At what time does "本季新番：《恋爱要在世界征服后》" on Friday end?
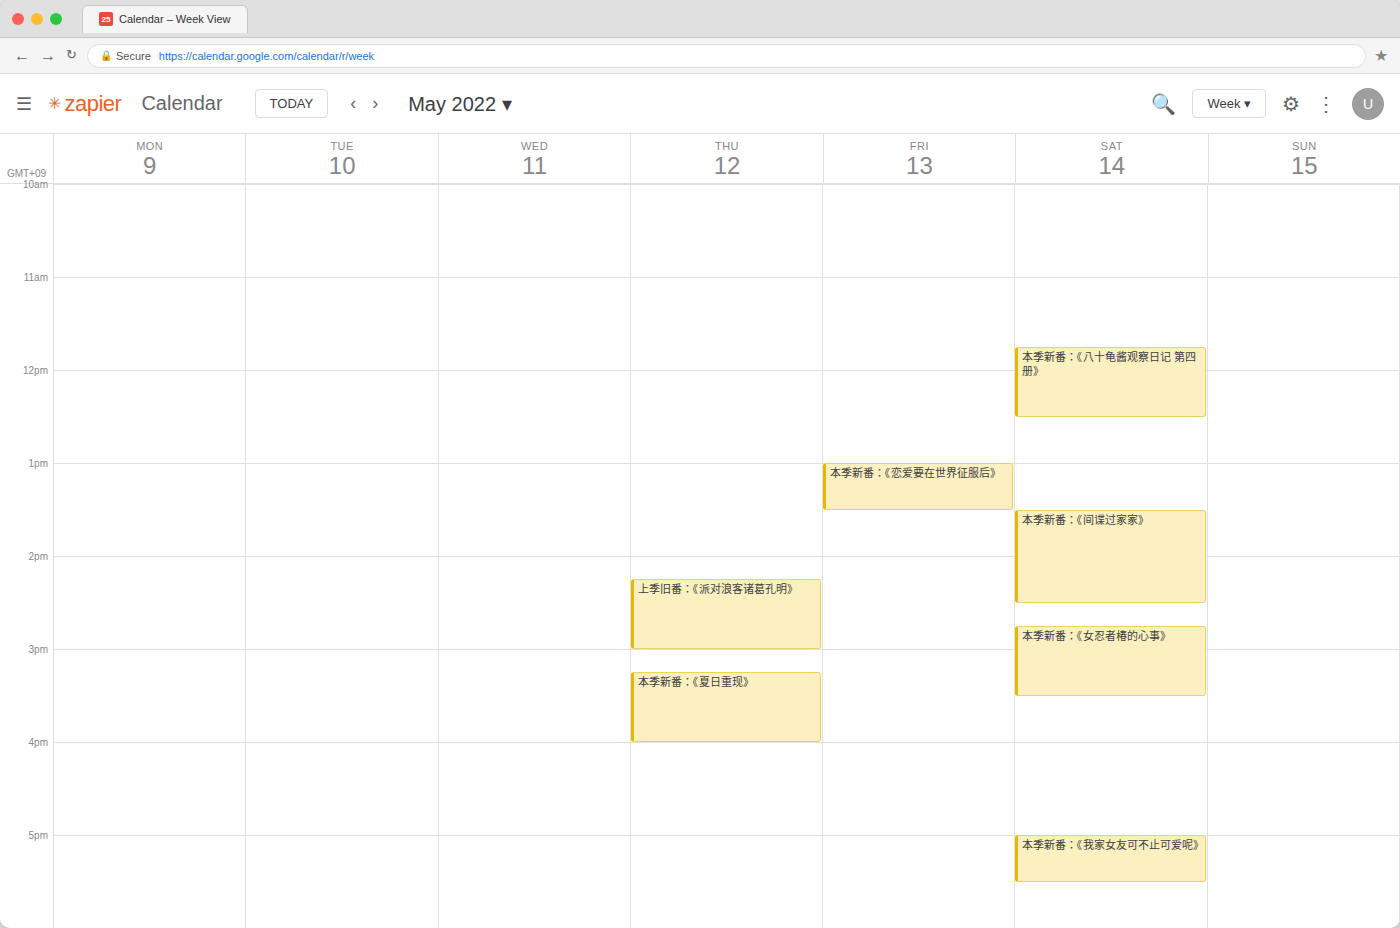
1:30 PM